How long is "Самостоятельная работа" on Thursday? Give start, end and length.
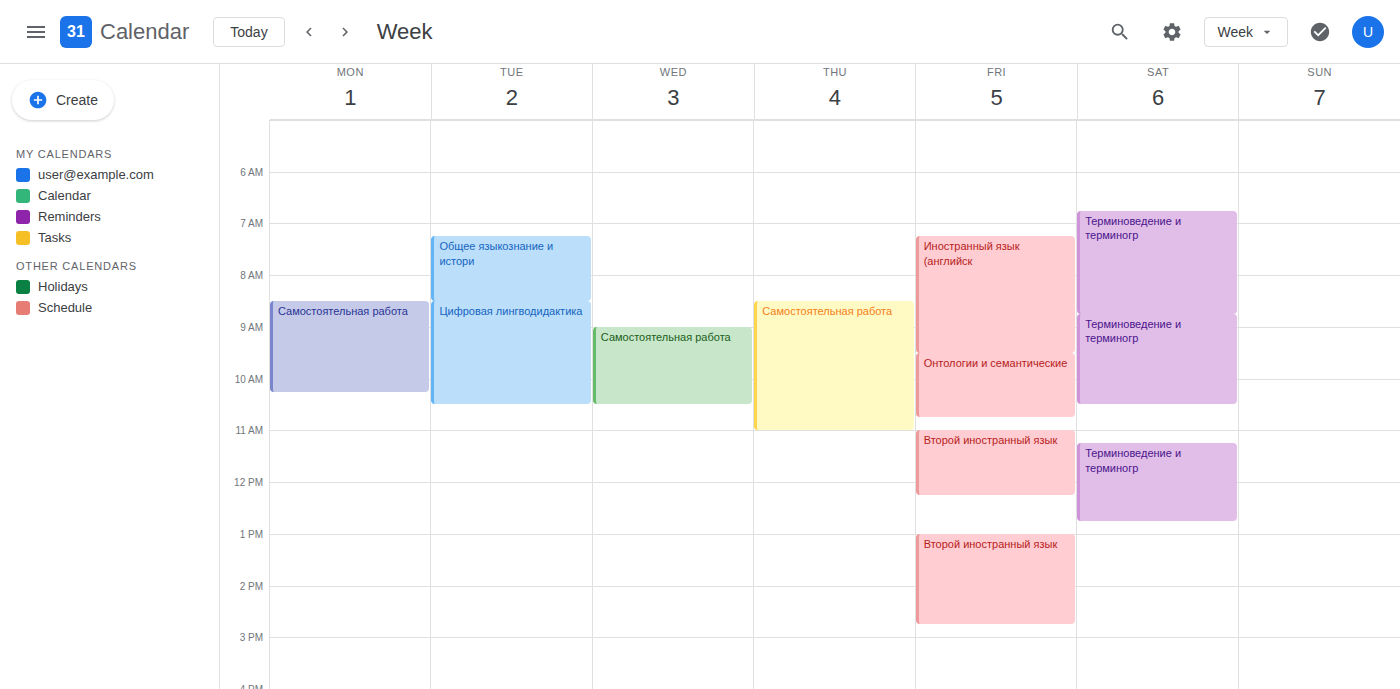
8:30 AM to 11:00 AM, 2 hours 30 minutes